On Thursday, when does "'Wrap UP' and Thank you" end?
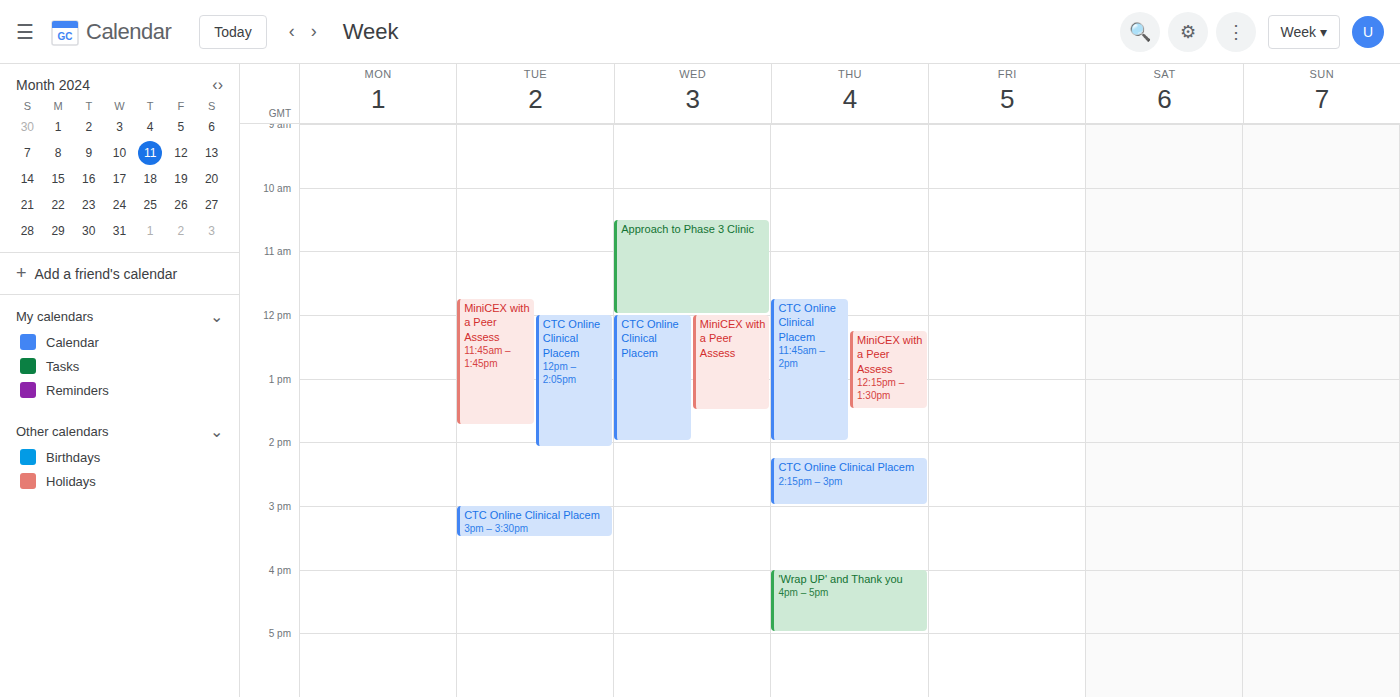
17:00